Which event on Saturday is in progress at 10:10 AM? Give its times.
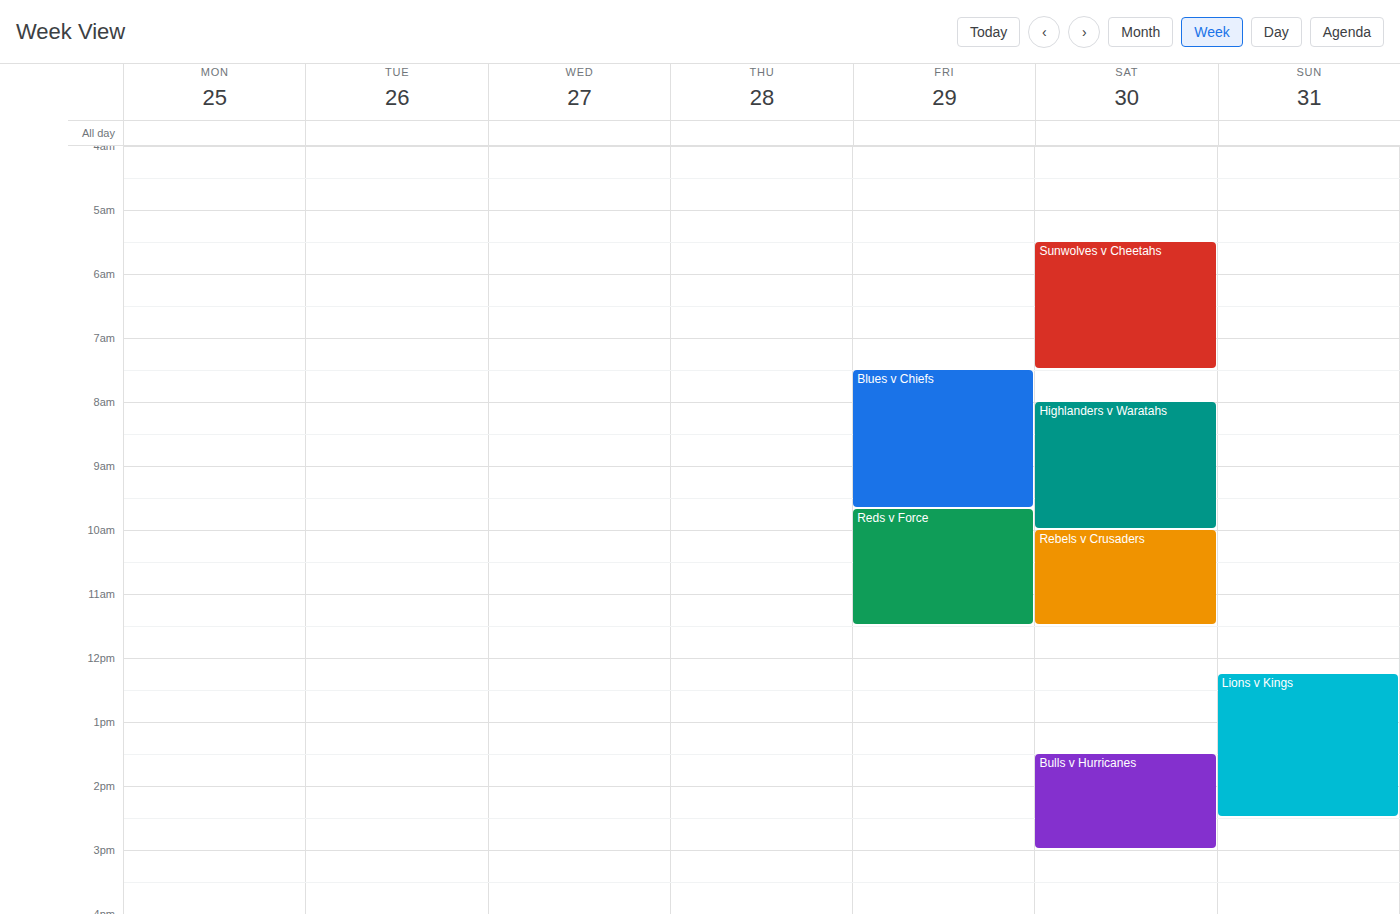
"Rebels v Crusaders", 10:00 AM to 11:30 AM